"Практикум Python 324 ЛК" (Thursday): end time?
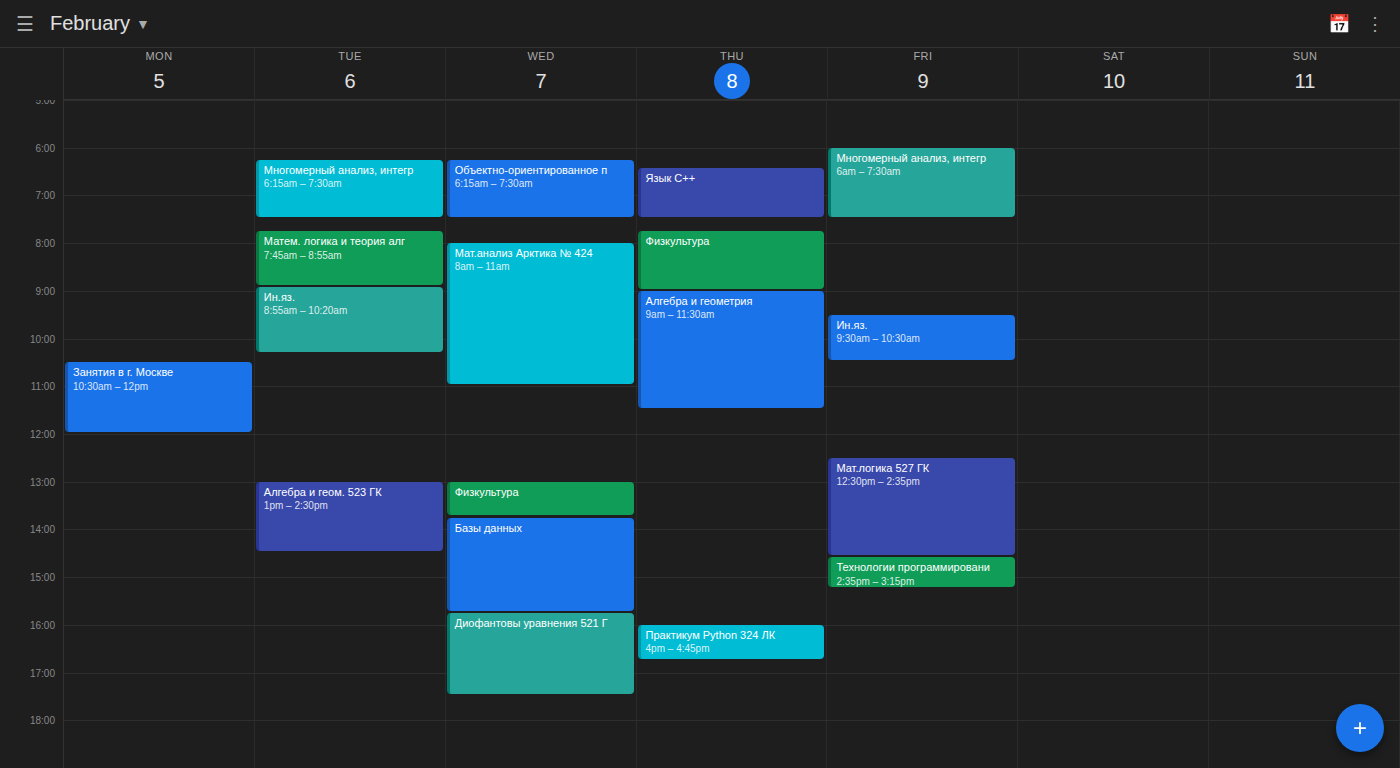
4:45 PM